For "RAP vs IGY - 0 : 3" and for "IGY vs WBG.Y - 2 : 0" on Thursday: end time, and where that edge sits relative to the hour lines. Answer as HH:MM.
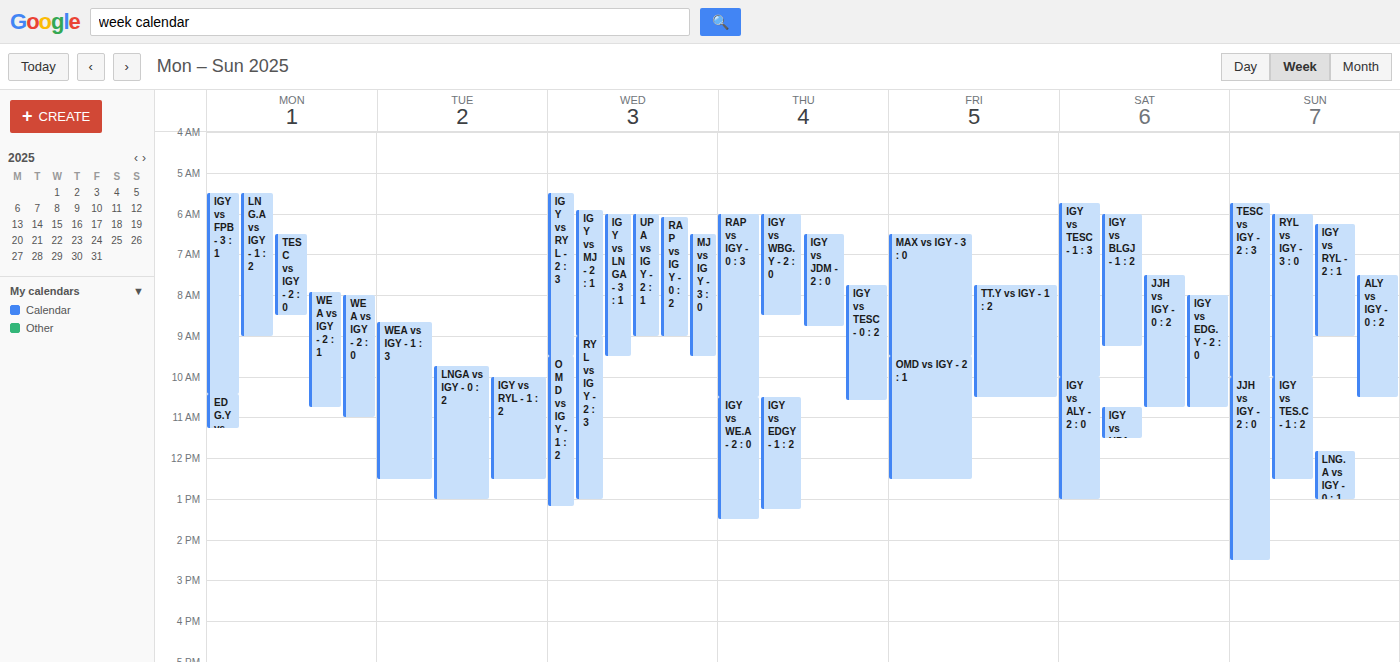
"RAP vs IGY - 0 : 3": 10:30, halfway between the 10:00 and 11:00 lines. "IGY vs WBG.Y - 2 : 0": 08:30, halfway between the 08:00 and 09:00 lines.